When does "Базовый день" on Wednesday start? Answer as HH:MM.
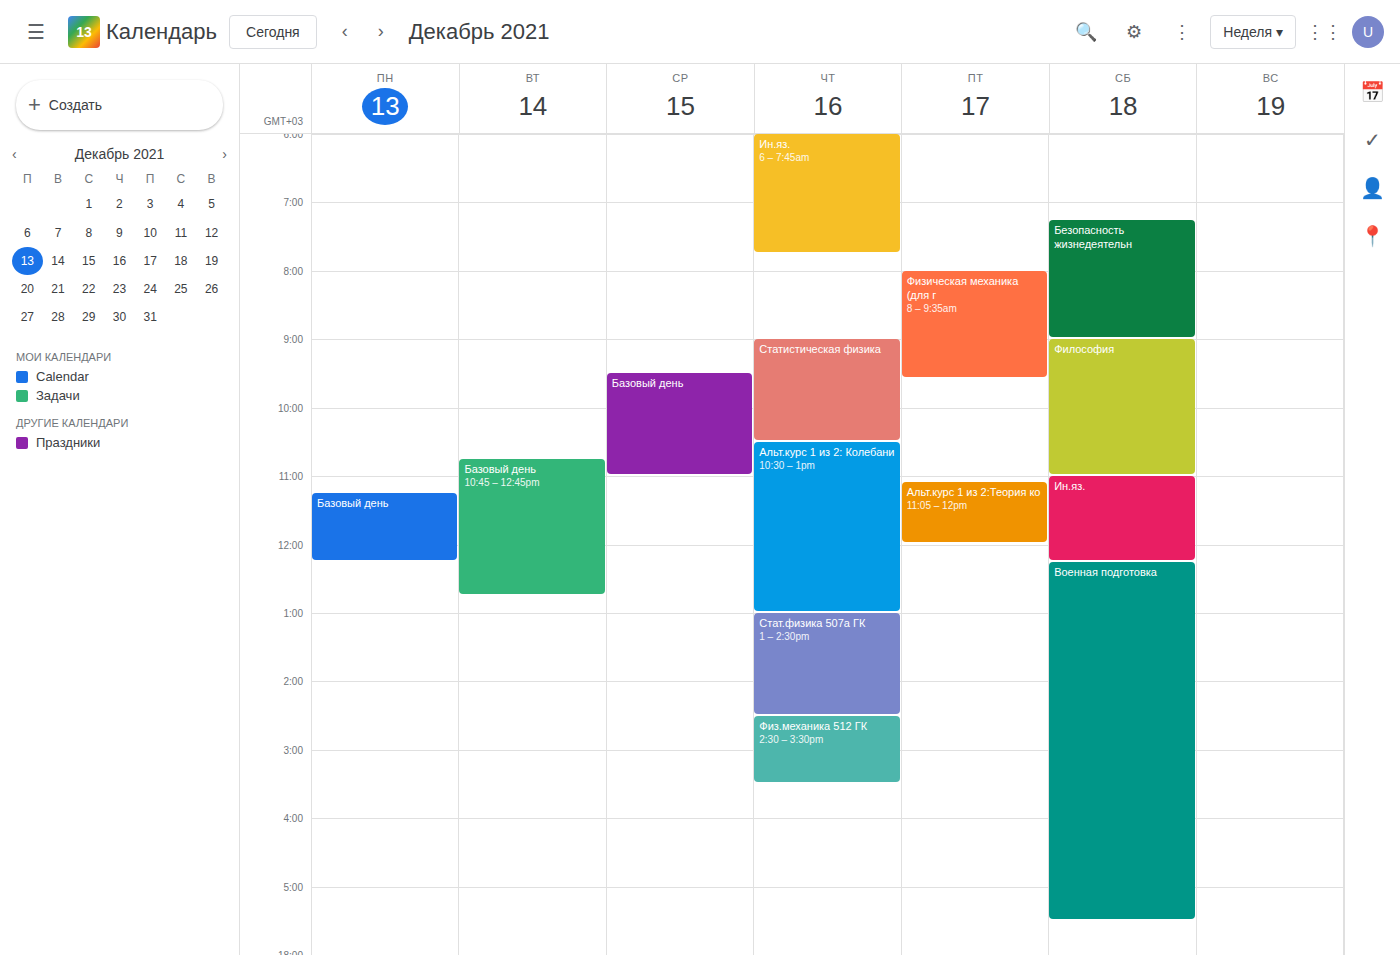
09:30